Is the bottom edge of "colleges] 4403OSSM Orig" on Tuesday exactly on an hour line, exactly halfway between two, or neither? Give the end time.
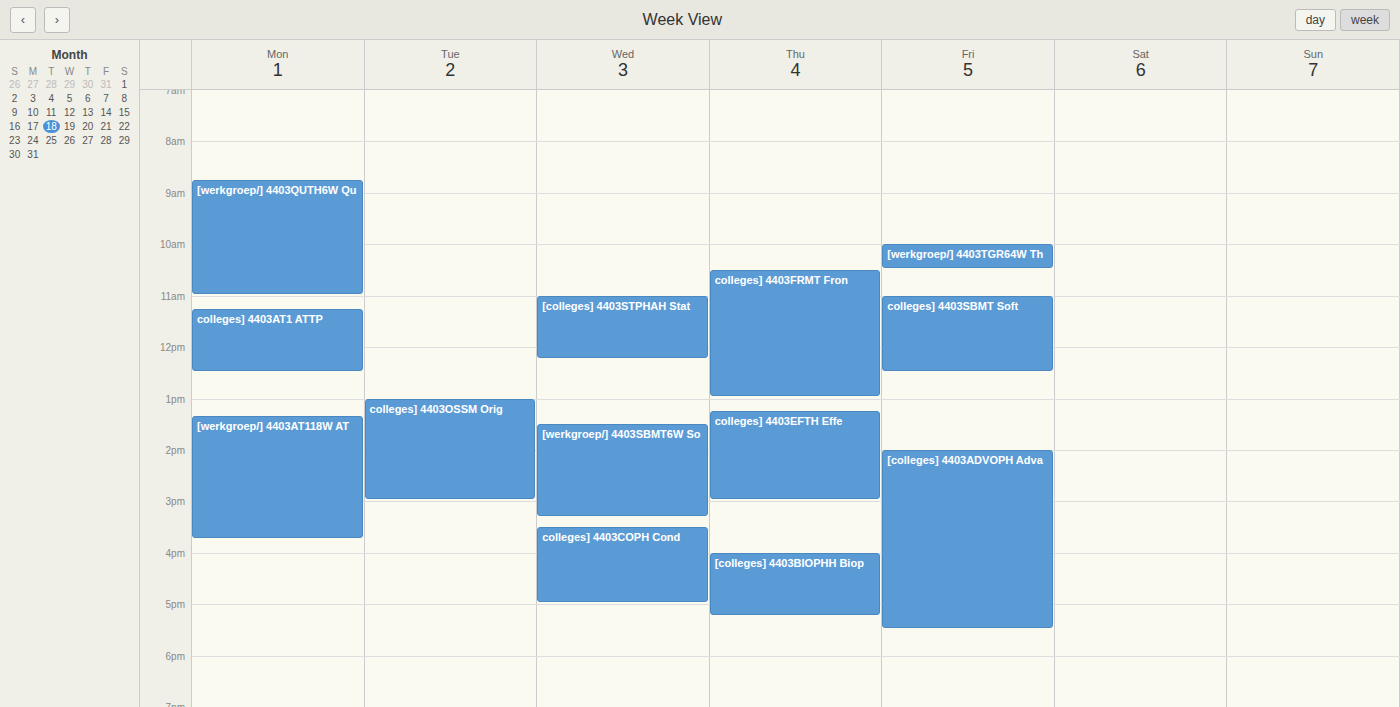
3:00 PM -- exactly on the 3 PM line.